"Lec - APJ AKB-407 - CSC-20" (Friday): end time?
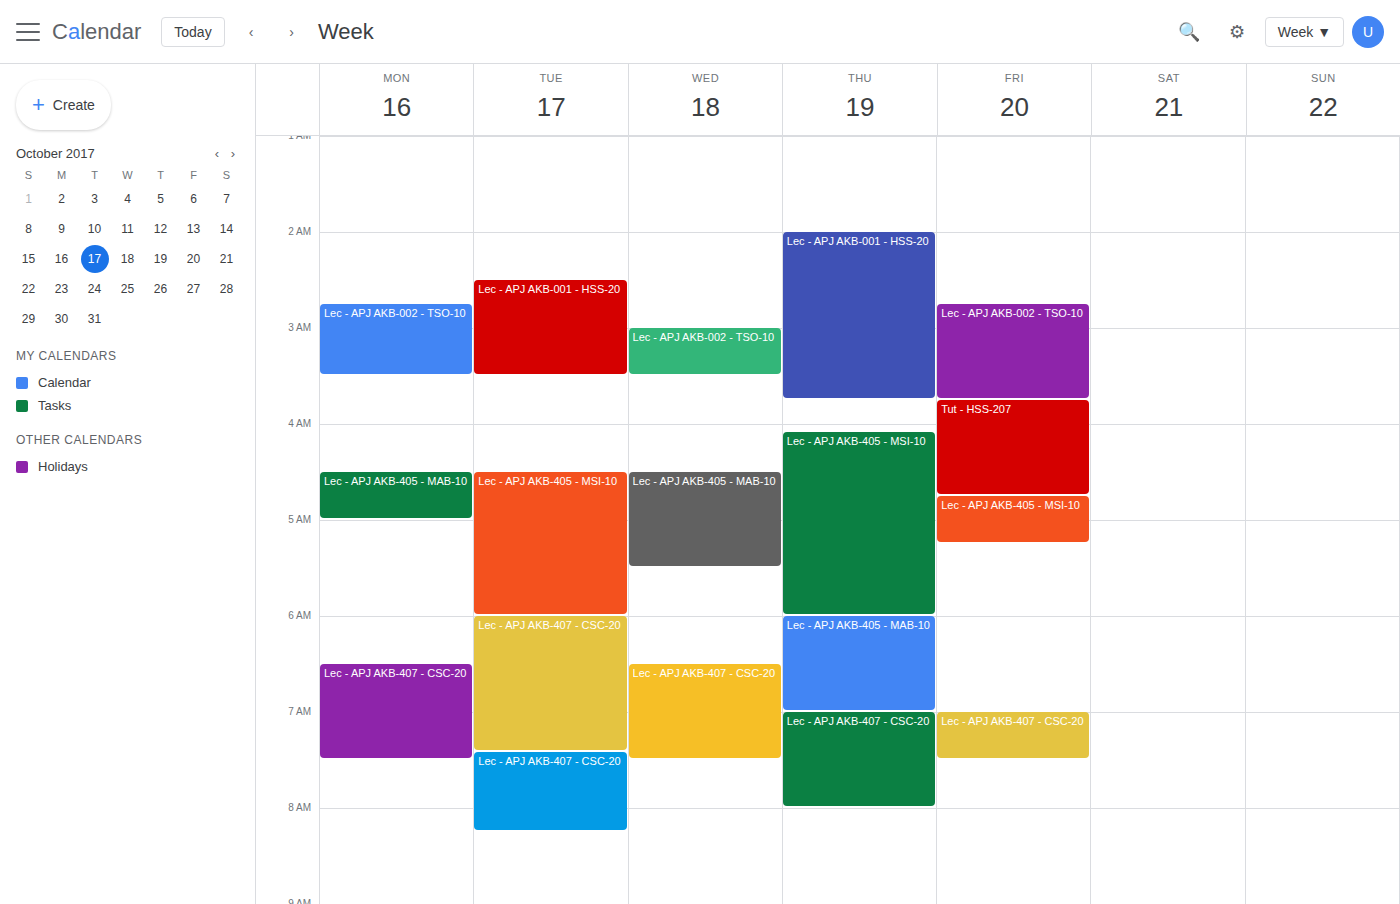
7:30 AM